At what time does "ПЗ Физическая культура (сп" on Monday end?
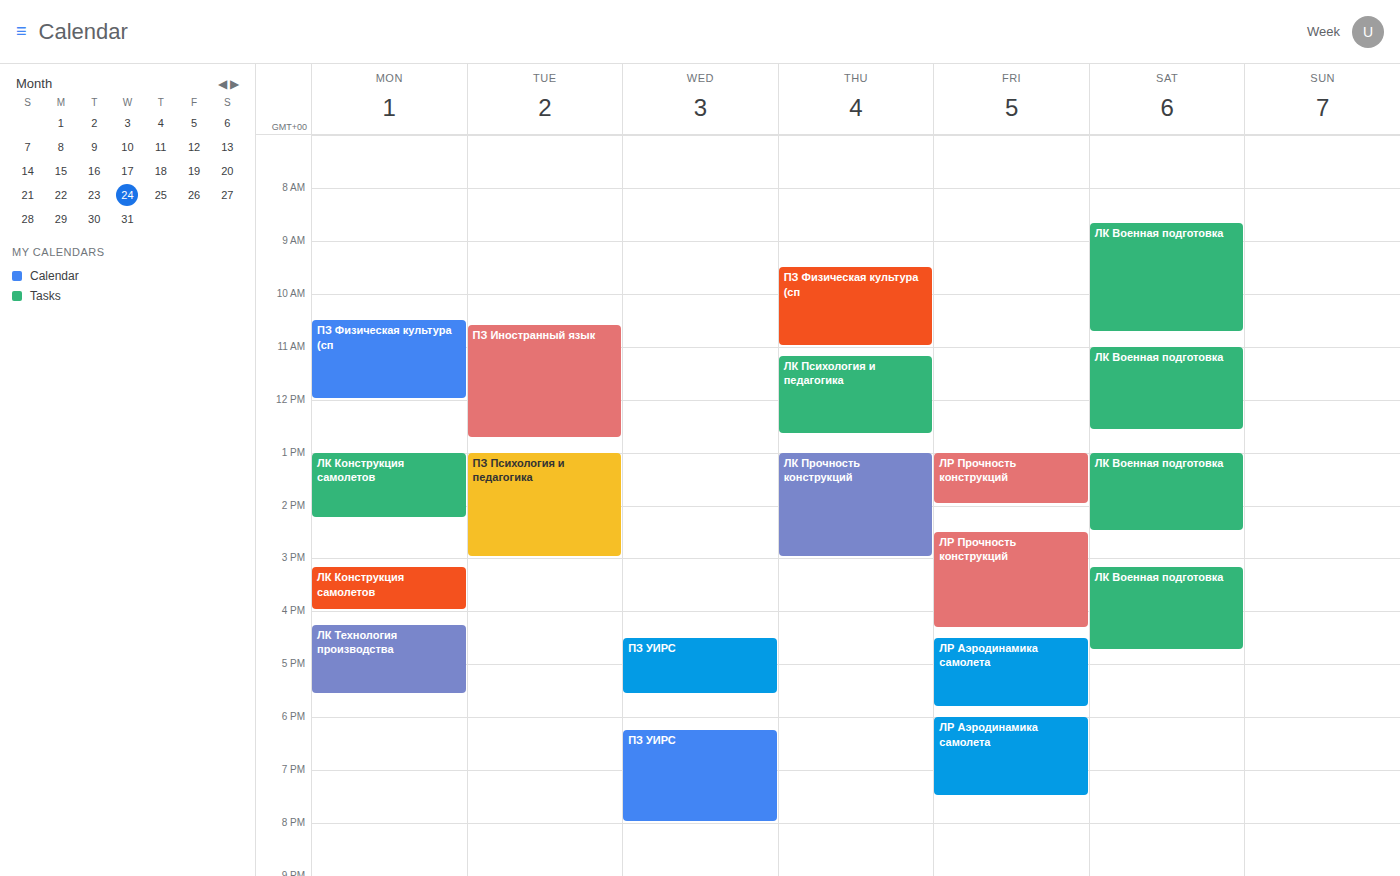
12:00 PM